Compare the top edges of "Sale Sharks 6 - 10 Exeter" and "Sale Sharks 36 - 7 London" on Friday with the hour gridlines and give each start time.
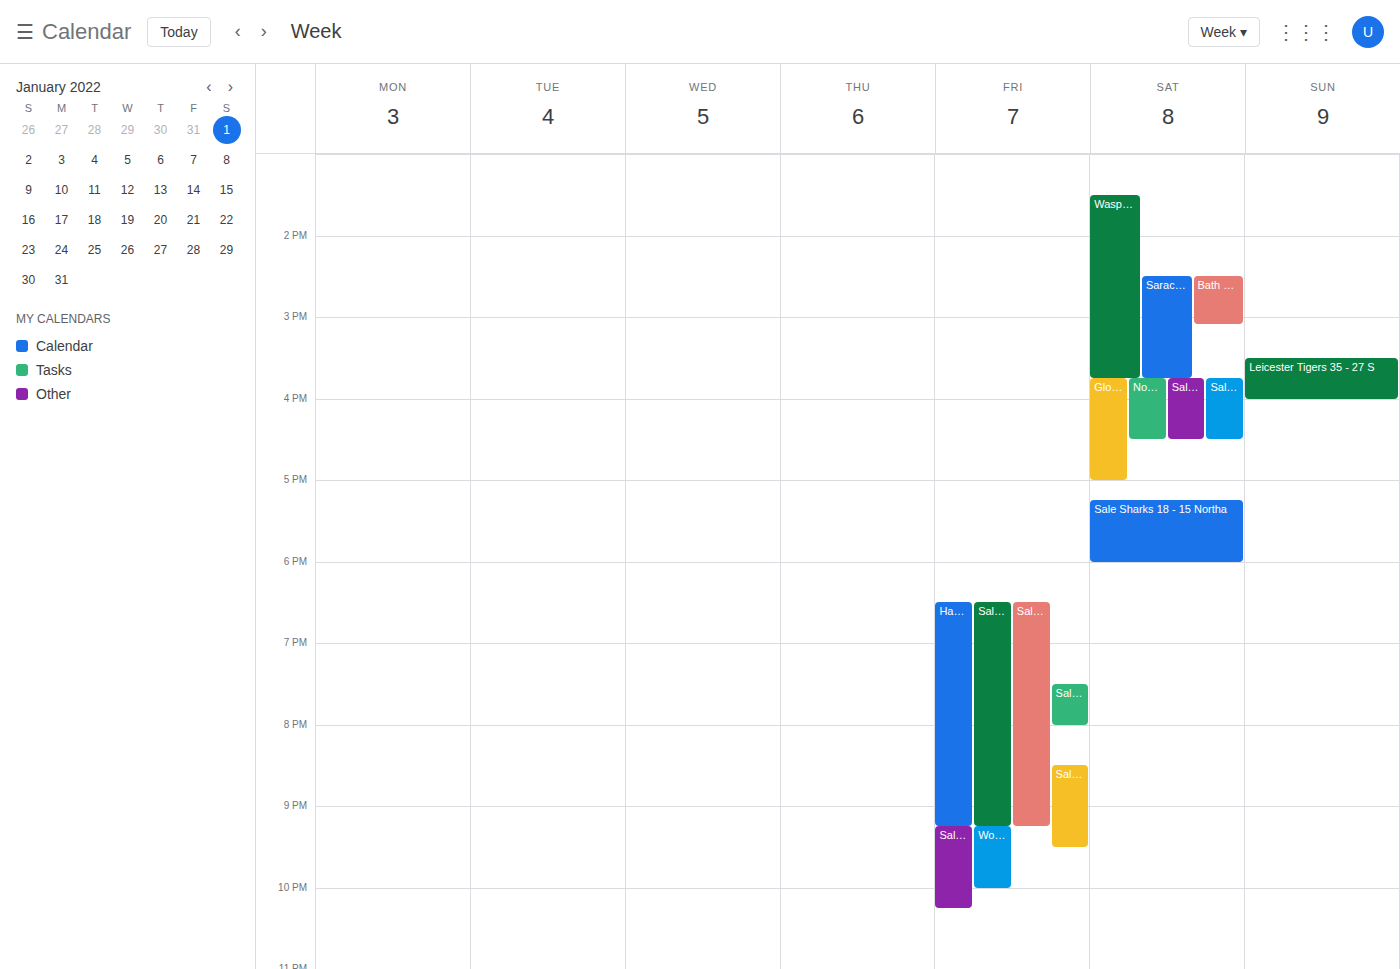
"Sale Sharks 6 - 10 Exeter": 6:30 PM, halfway between the 6 PM and 7 PM lines. "Sale Sharks 36 - 7 London": 8:30 PM, halfway between the 8 PM and 9 PM lines.